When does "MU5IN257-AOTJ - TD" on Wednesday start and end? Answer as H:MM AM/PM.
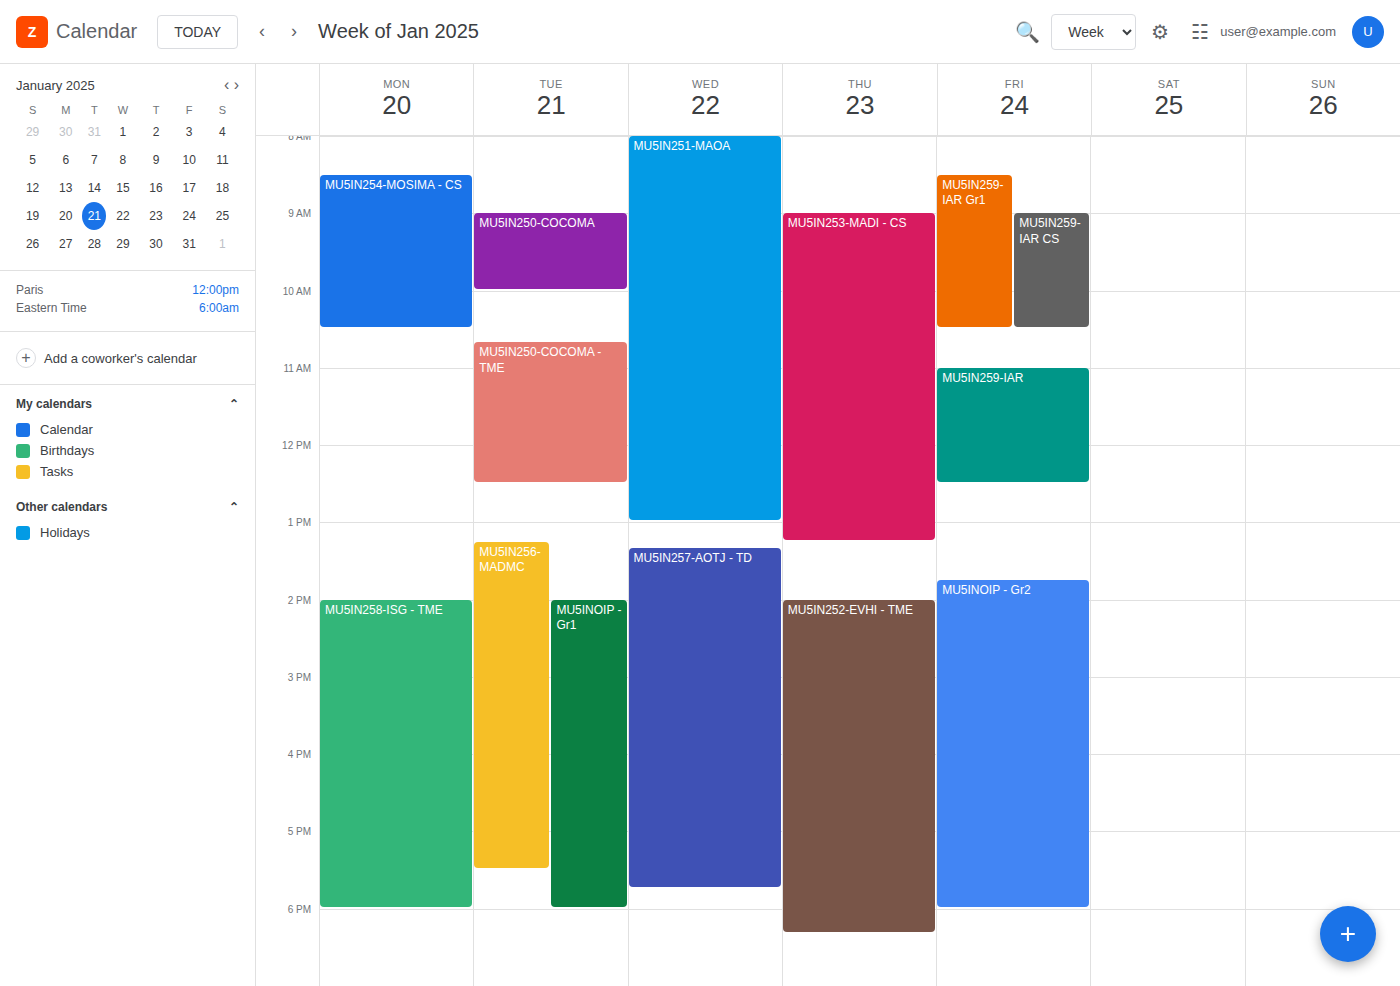
1:20 PM to 5:45 PM